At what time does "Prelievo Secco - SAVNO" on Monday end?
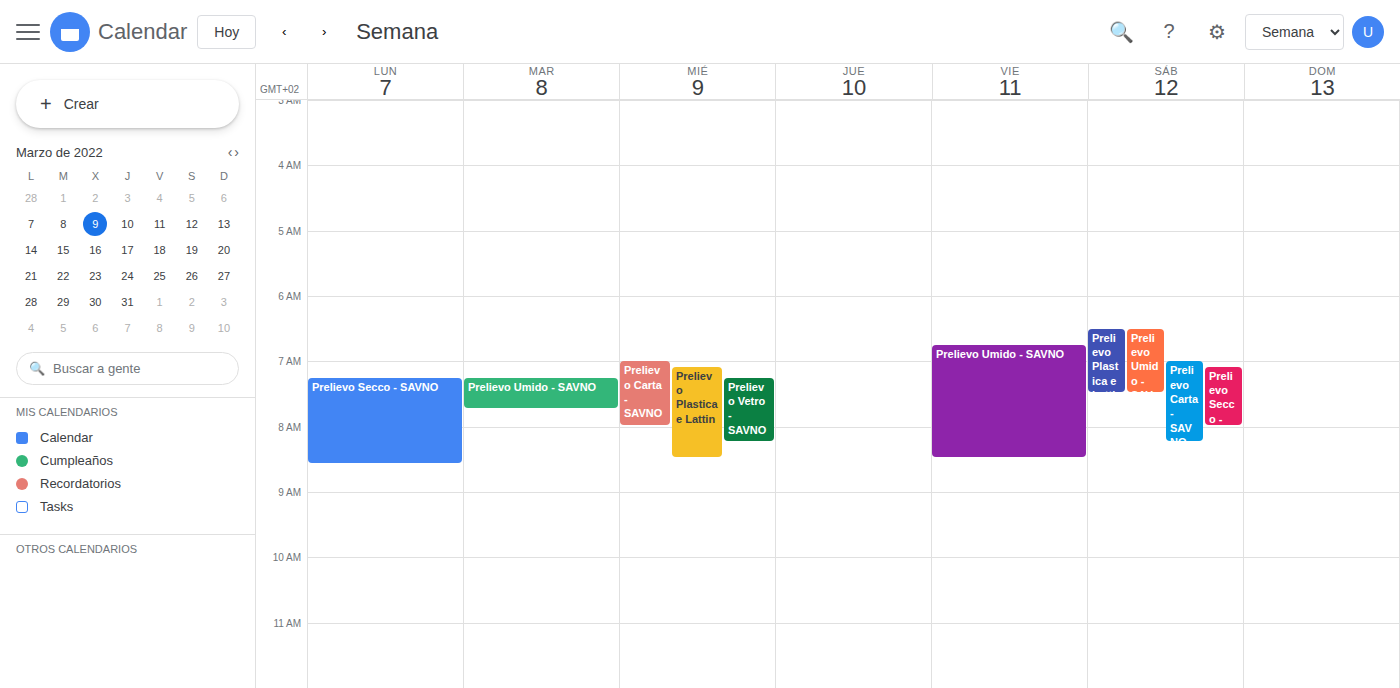
8:35 AM